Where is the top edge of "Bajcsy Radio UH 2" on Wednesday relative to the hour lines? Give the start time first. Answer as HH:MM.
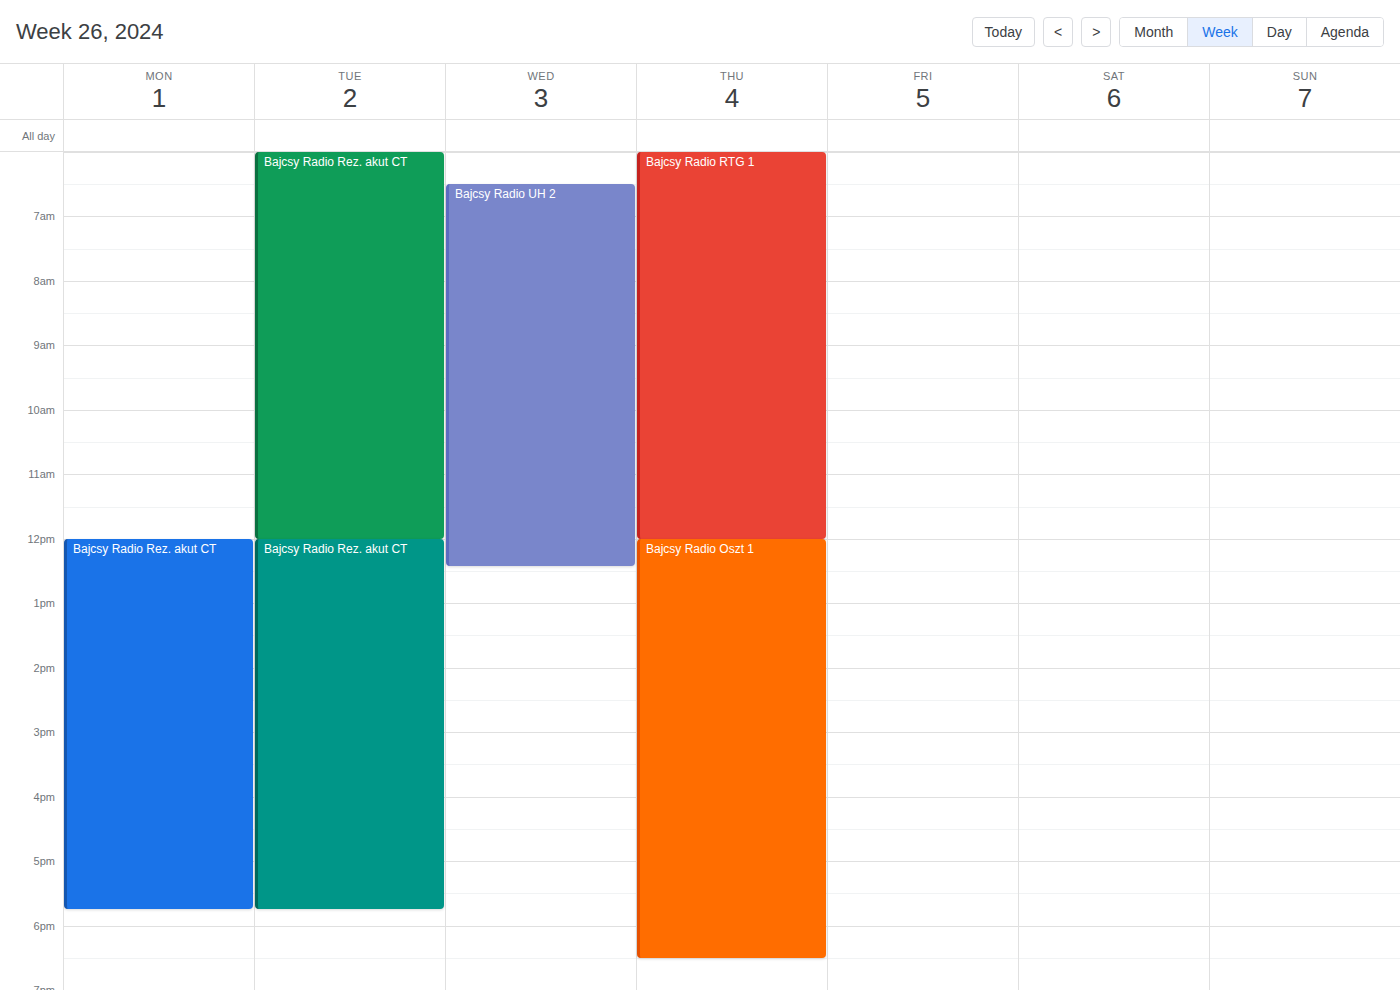
06:30 -- halfway between the 06:00 and 07:00 lines.